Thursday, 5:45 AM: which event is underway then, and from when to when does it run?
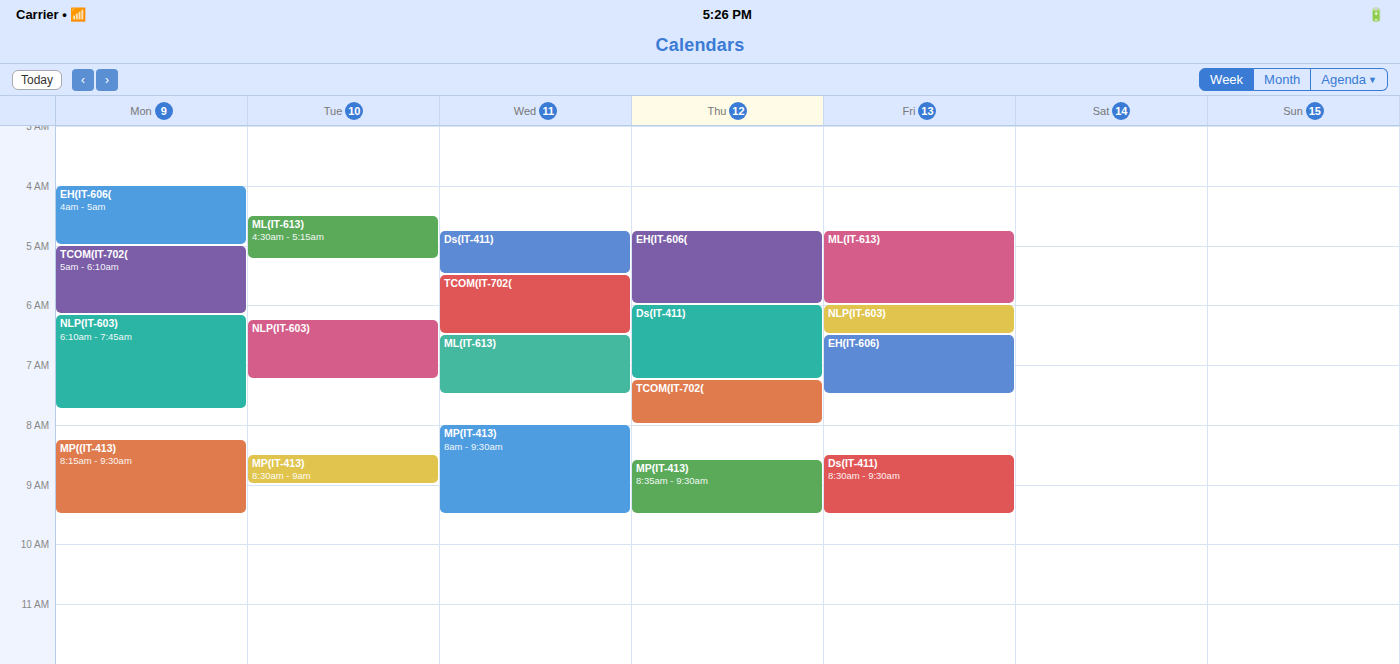
"EH(IT-606(", 4:45 AM to 6:00 AM